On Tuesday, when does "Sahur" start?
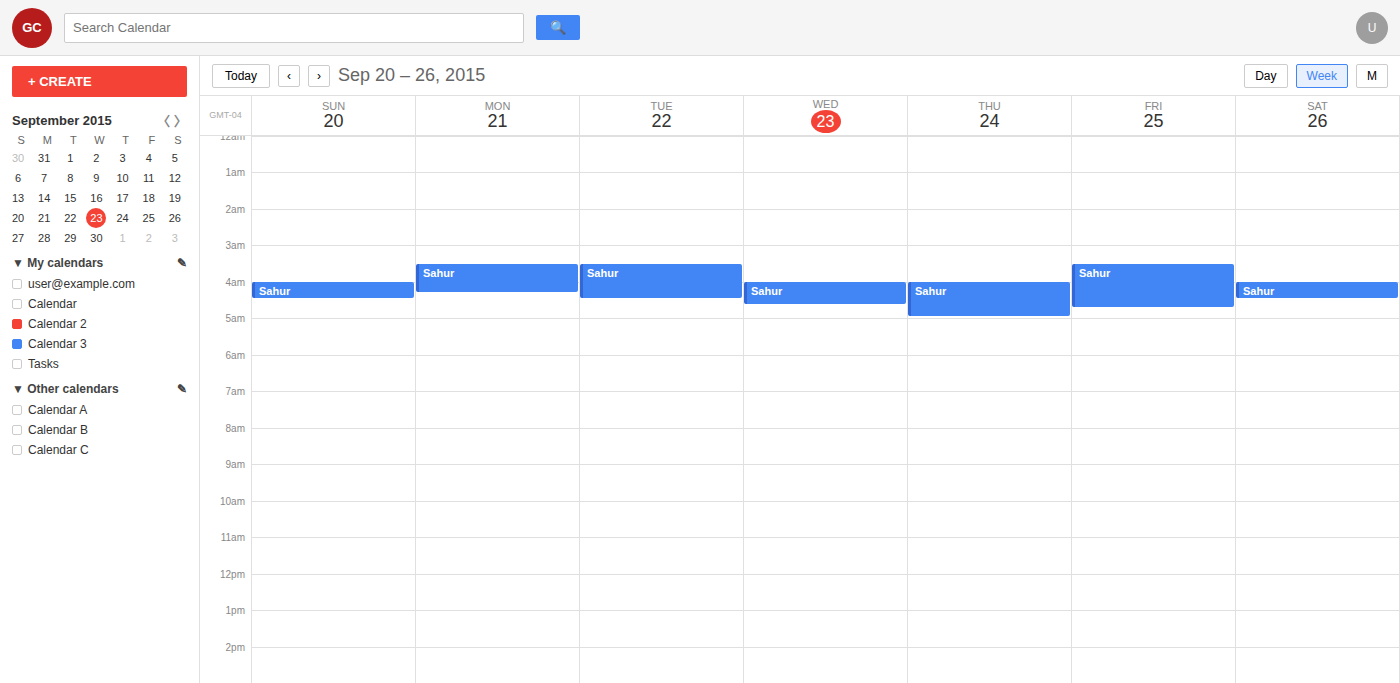
03:30